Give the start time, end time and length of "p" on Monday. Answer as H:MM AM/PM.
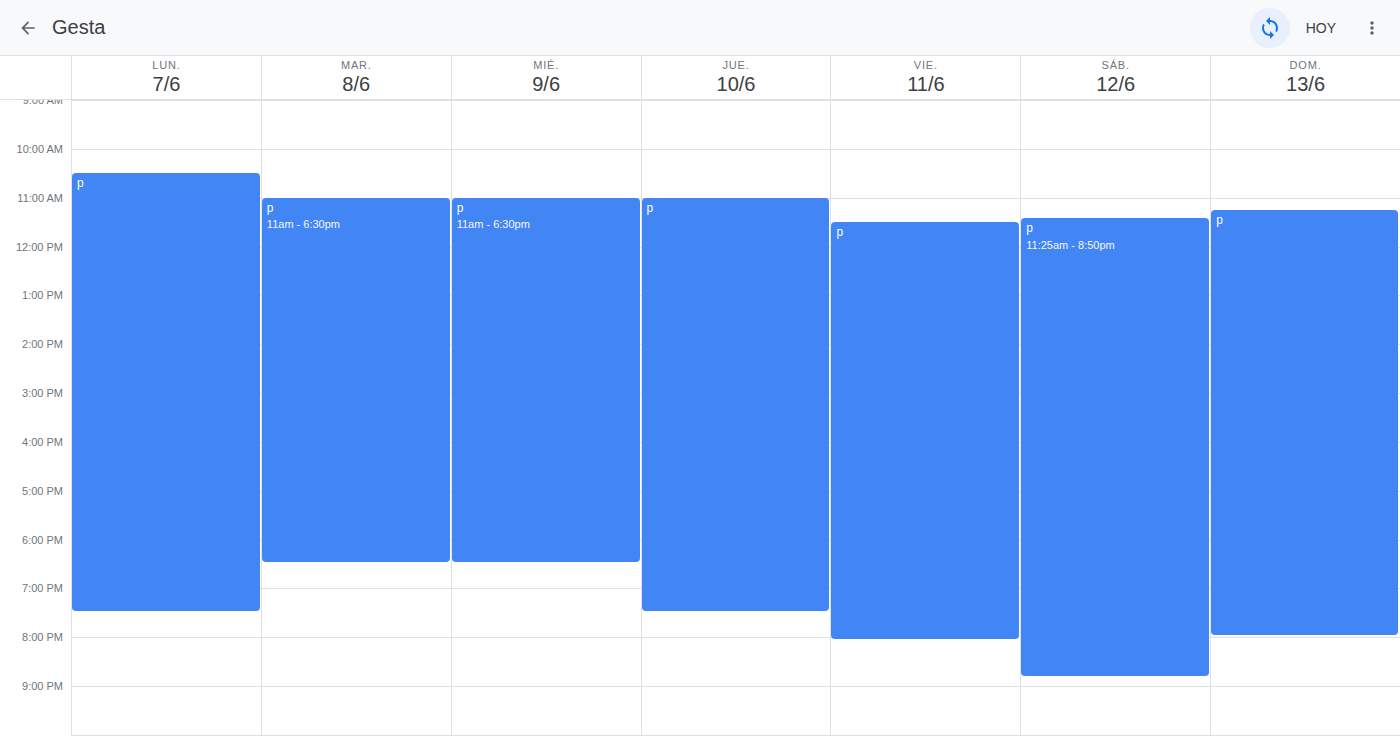
10:30 AM to 7:30 PM, 9 hours